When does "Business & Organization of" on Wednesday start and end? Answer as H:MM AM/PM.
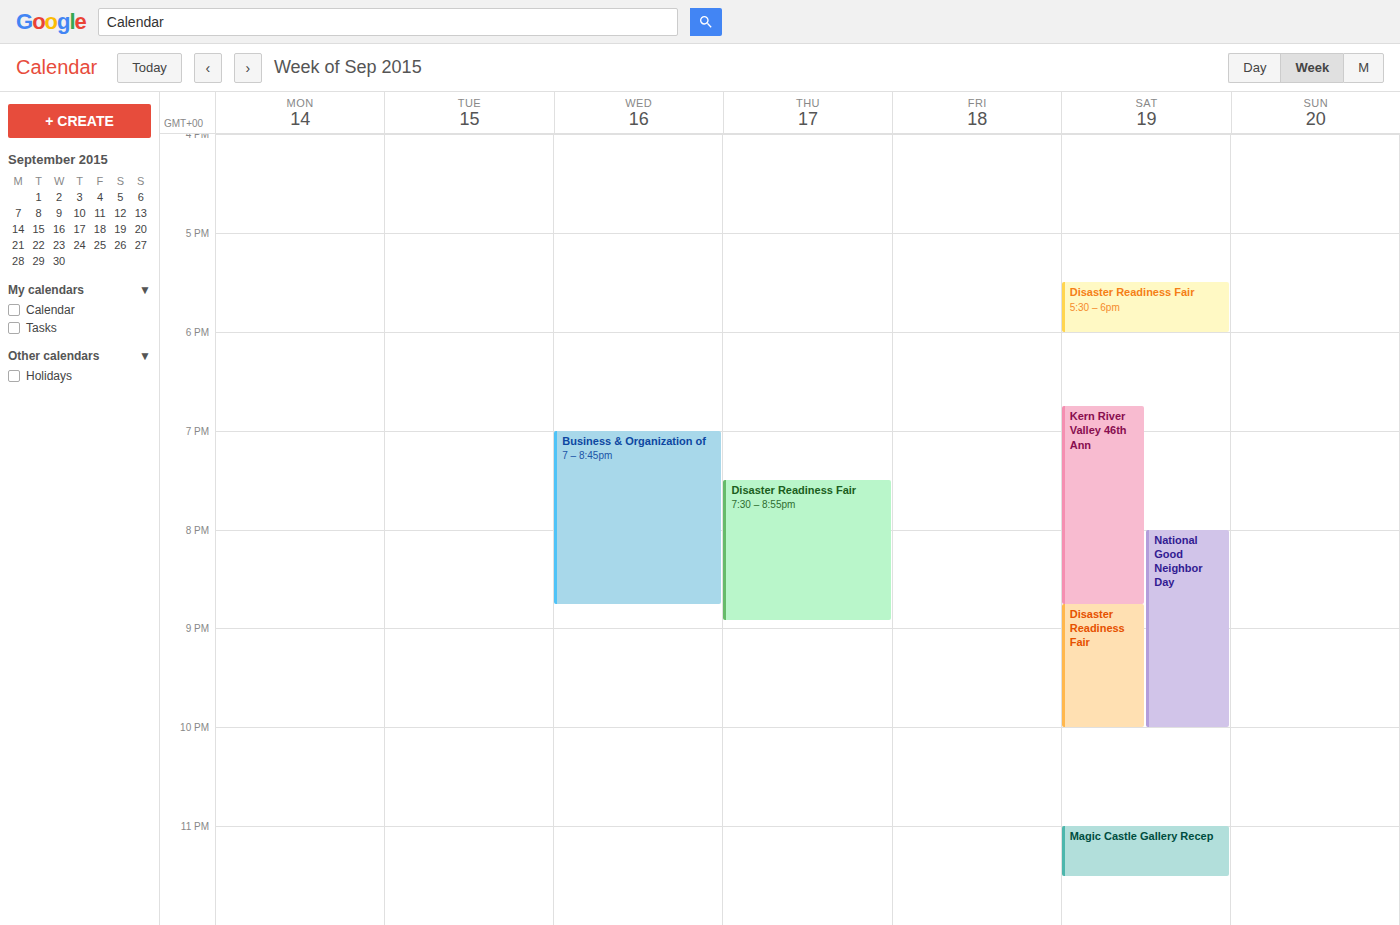
7:00 PM to 8:45 PM